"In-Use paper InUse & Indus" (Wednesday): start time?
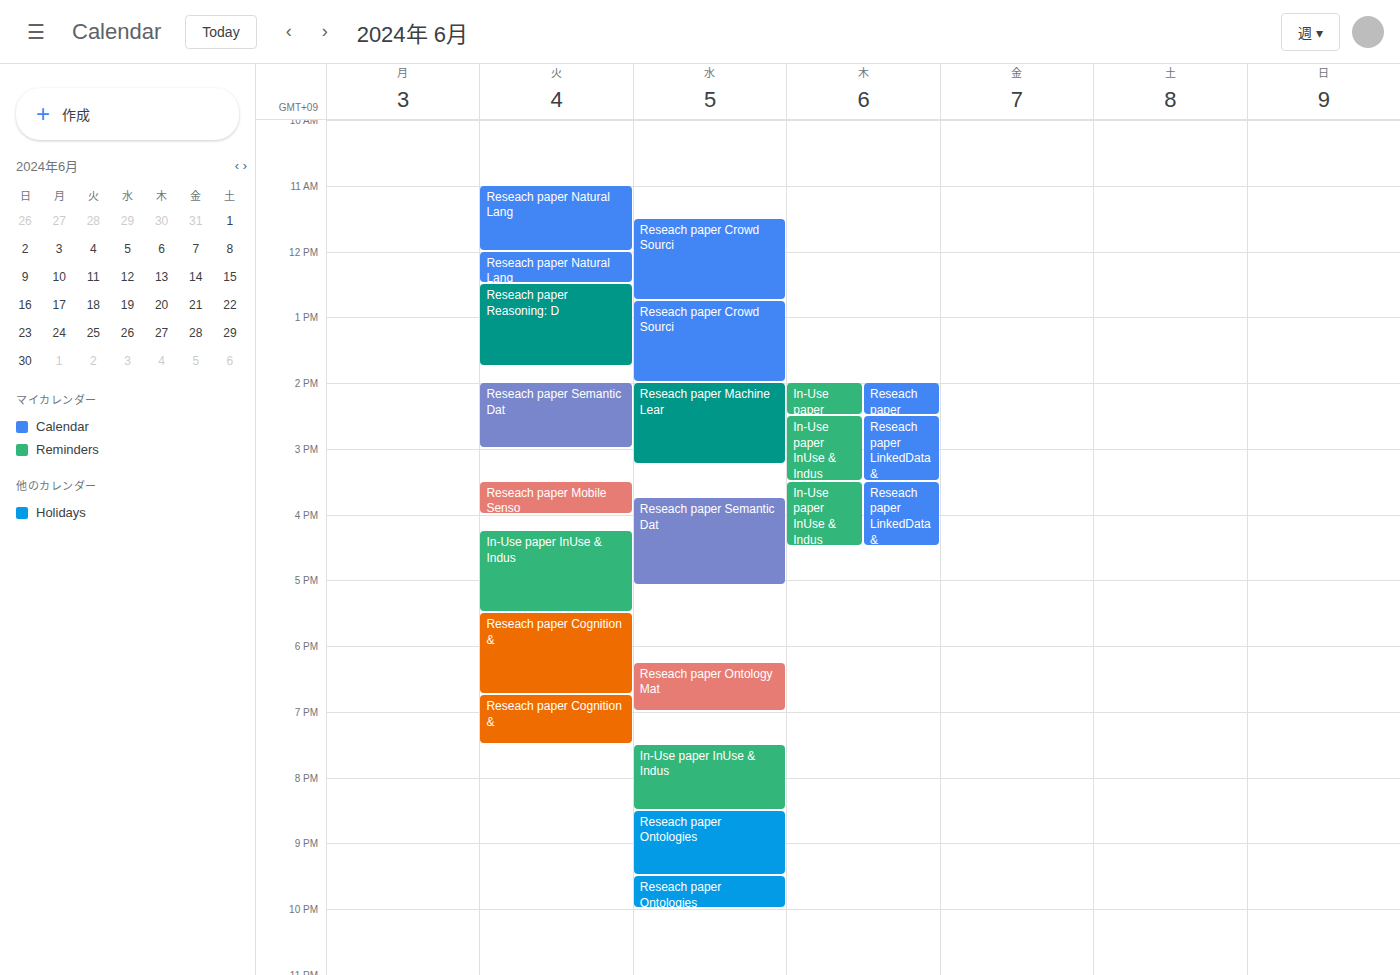
7:30 PM